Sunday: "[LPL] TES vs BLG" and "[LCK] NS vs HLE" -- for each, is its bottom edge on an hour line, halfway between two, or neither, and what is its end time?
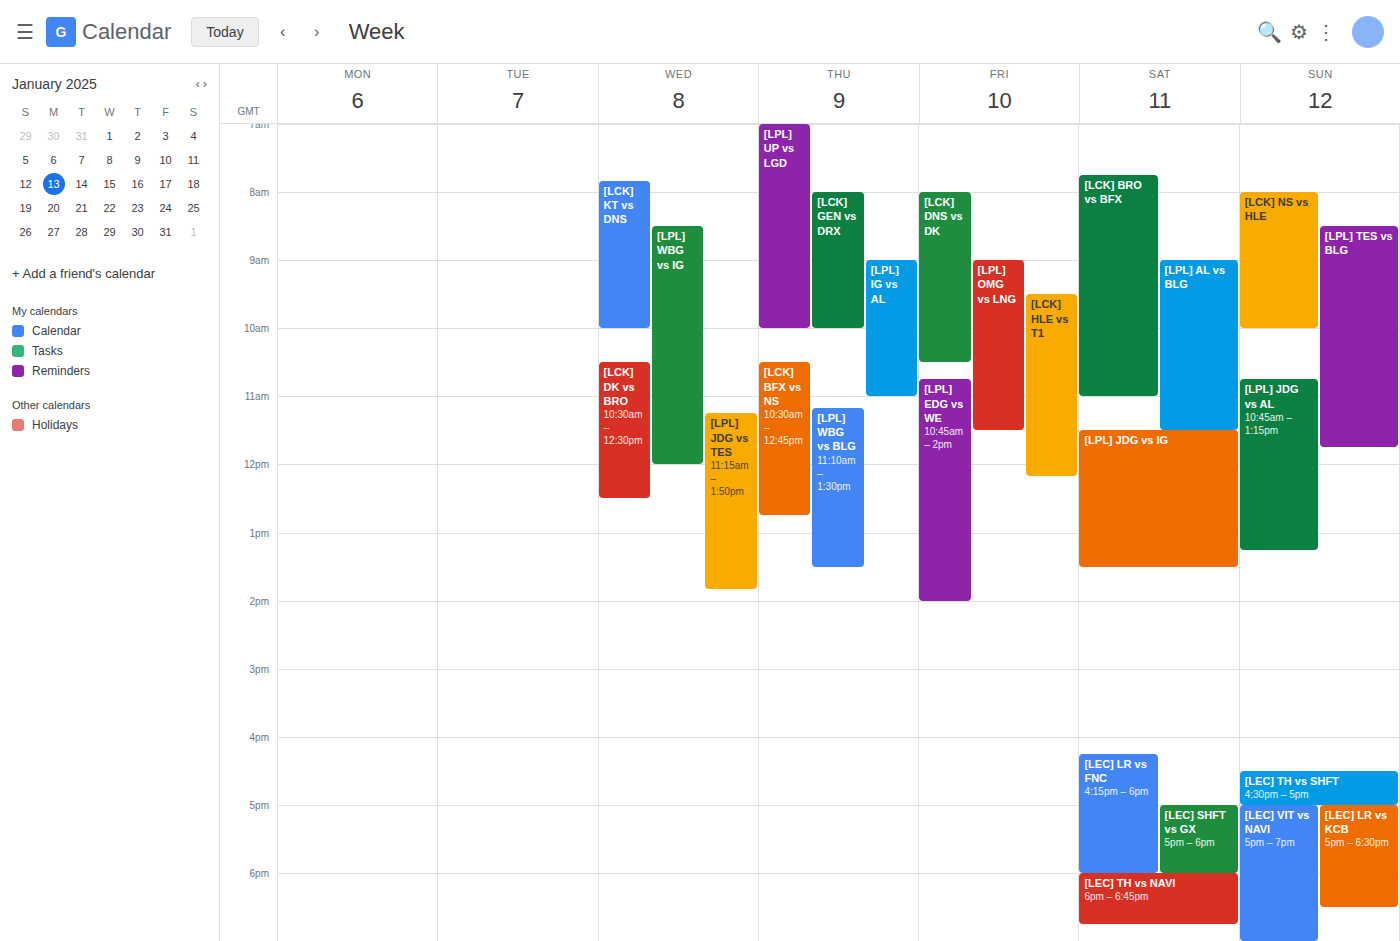
"[LPL] TES vs BLG": 11:45 AM, neither: three quarters of the way from the 11 AM line to the 12 PM line. "[LCK] NS vs HLE": 10:00 AM, exactly on the 10 AM line.